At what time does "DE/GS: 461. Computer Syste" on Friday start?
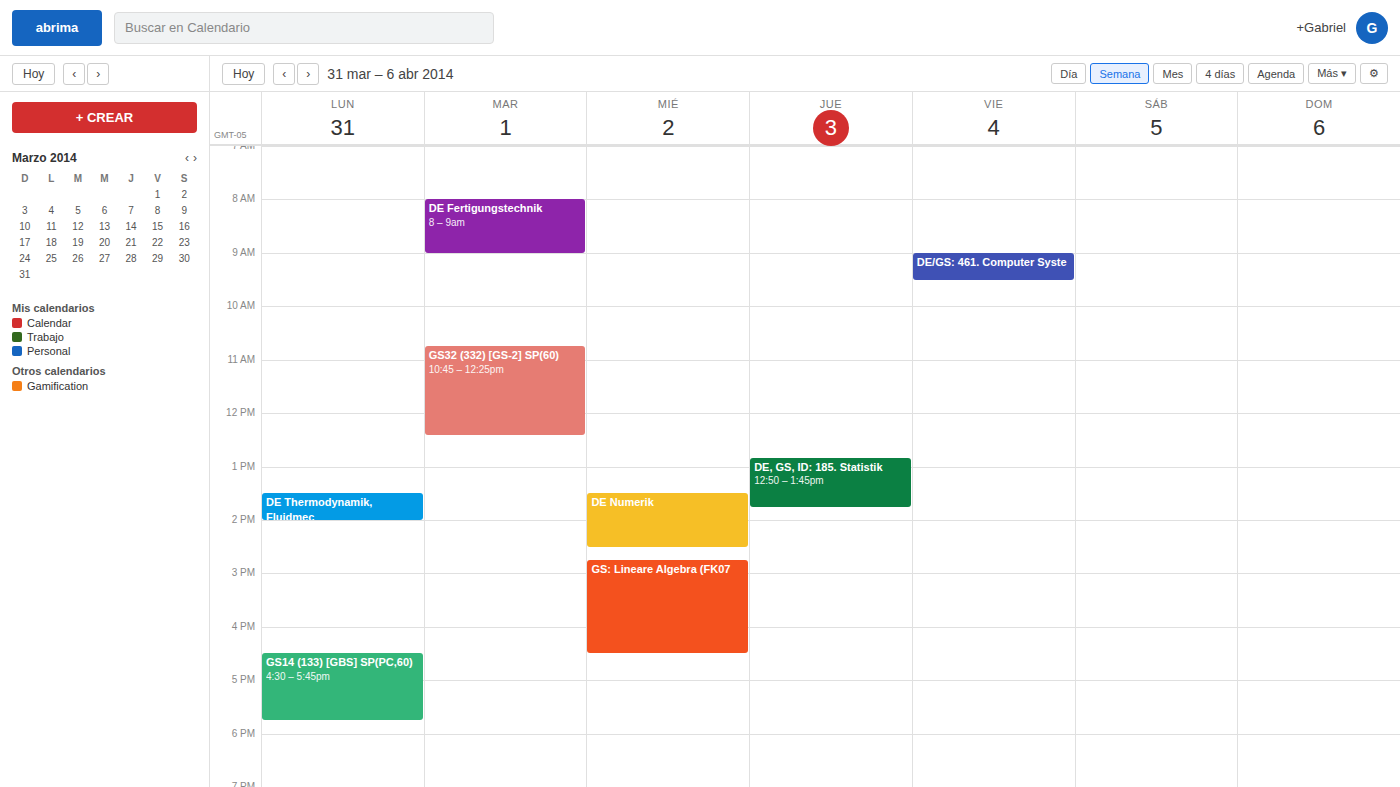
9:00 AM